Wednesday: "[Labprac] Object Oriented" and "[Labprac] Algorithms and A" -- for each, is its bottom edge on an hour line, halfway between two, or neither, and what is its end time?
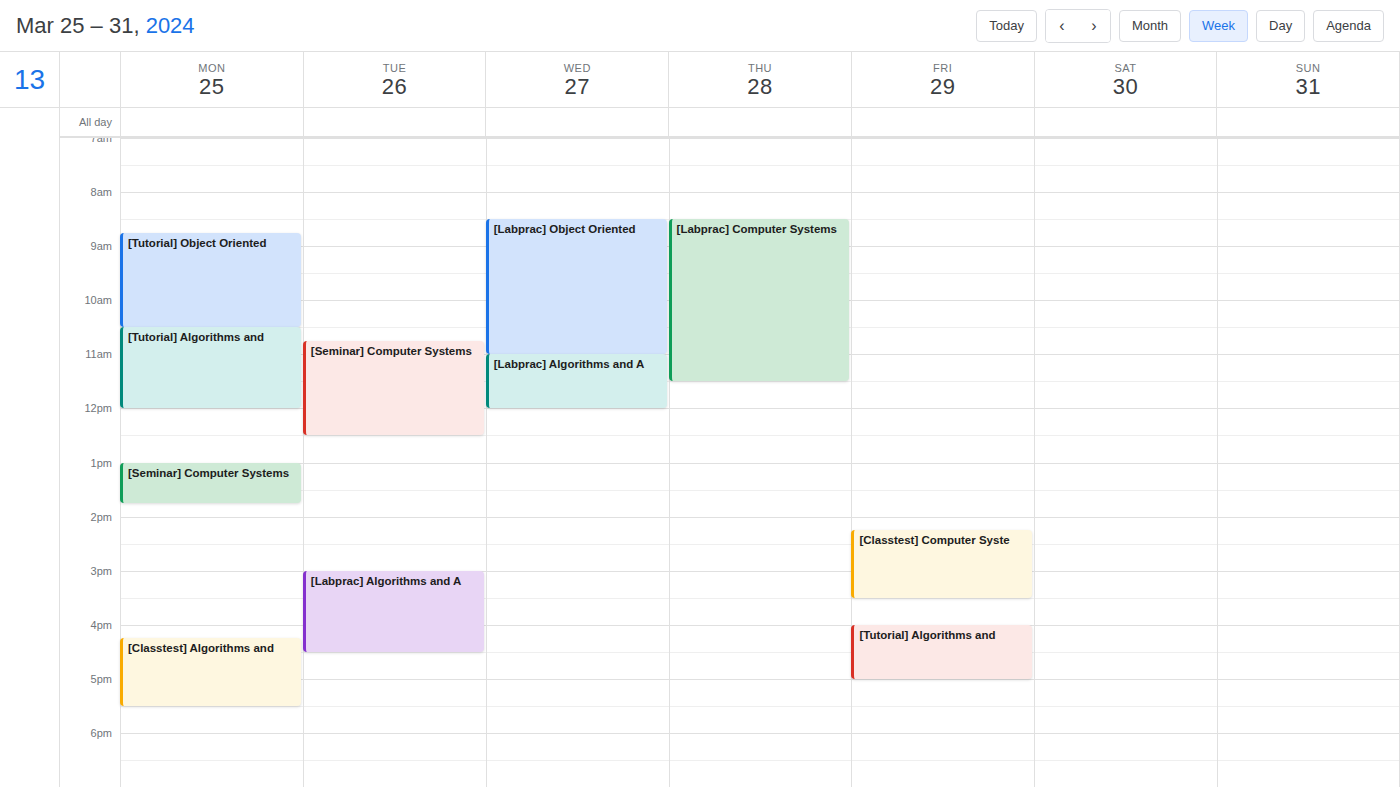
"[Labprac] Object Oriented": 11:00 AM, exactly on the 11 AM line. "[Labprac] Algorithms and A": 12:00 PM, exactly on the 12 PM line.